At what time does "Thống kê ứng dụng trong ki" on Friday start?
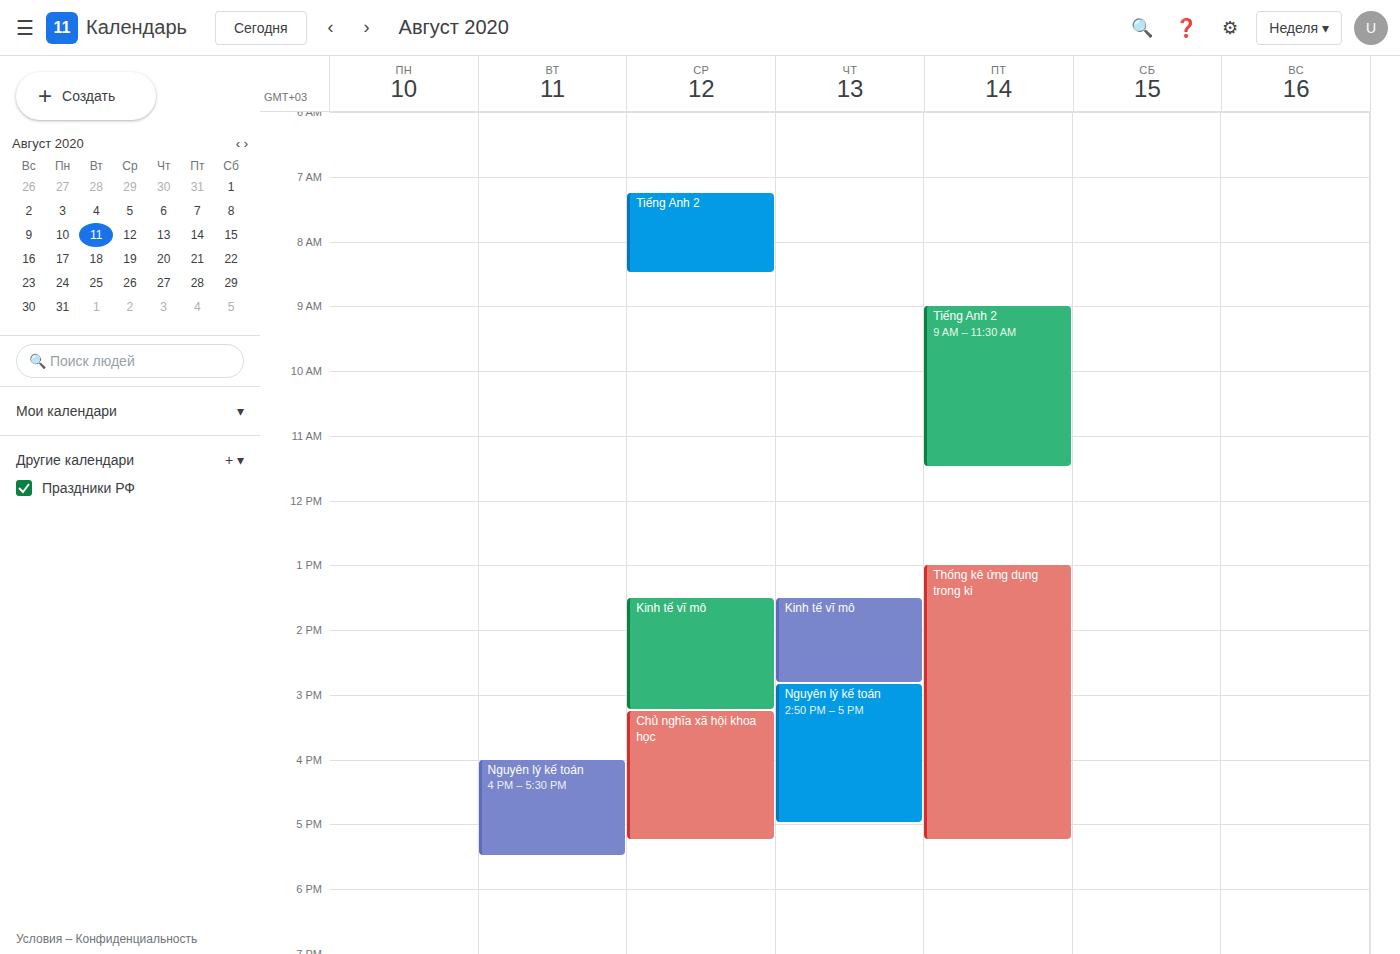
1:00 PM